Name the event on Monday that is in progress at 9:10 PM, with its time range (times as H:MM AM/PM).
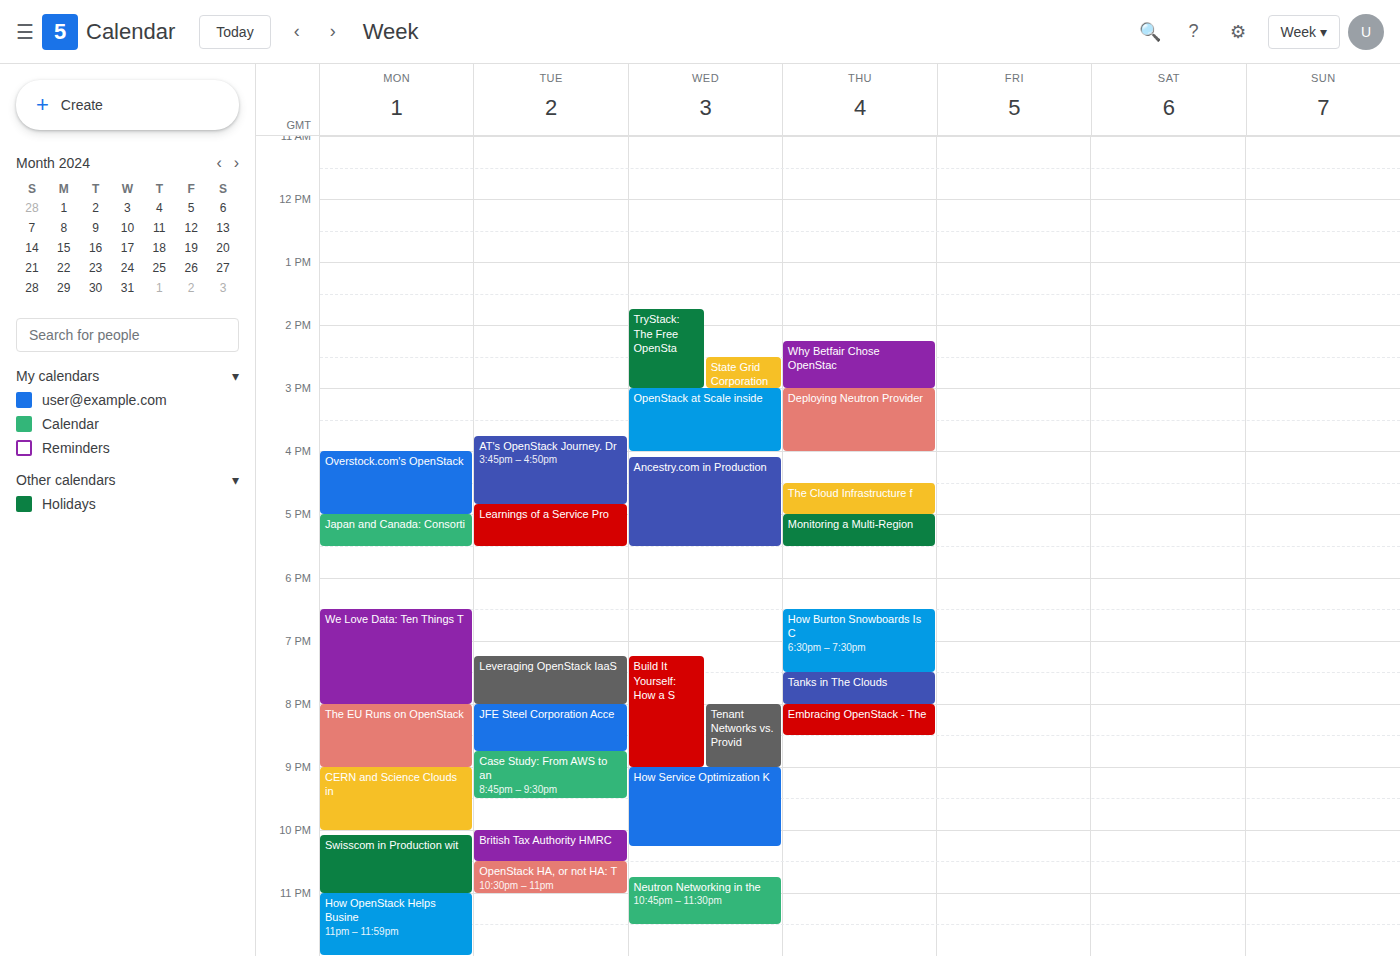
"CERN and Science Clouds in", 9:00 PM to 10:00 PM